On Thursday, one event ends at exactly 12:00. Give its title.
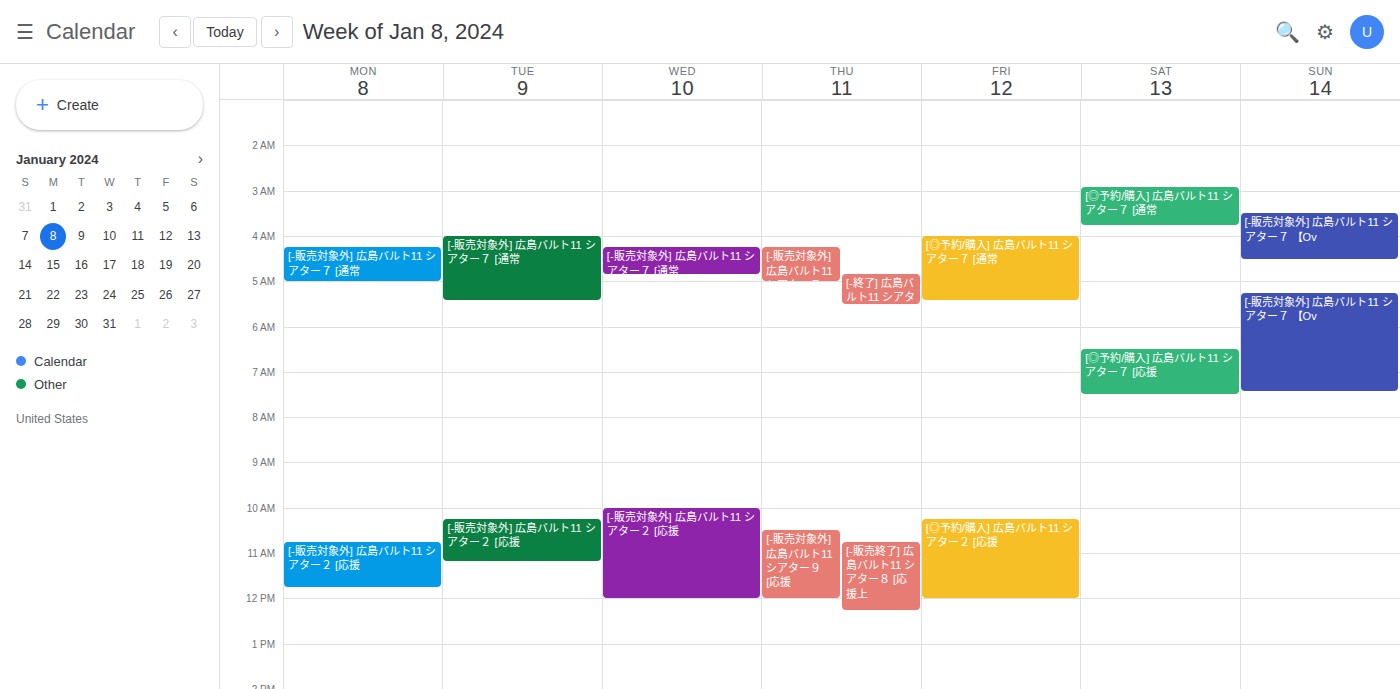
"[-販売対象外] 広島バルト11 シアター９ [応援"